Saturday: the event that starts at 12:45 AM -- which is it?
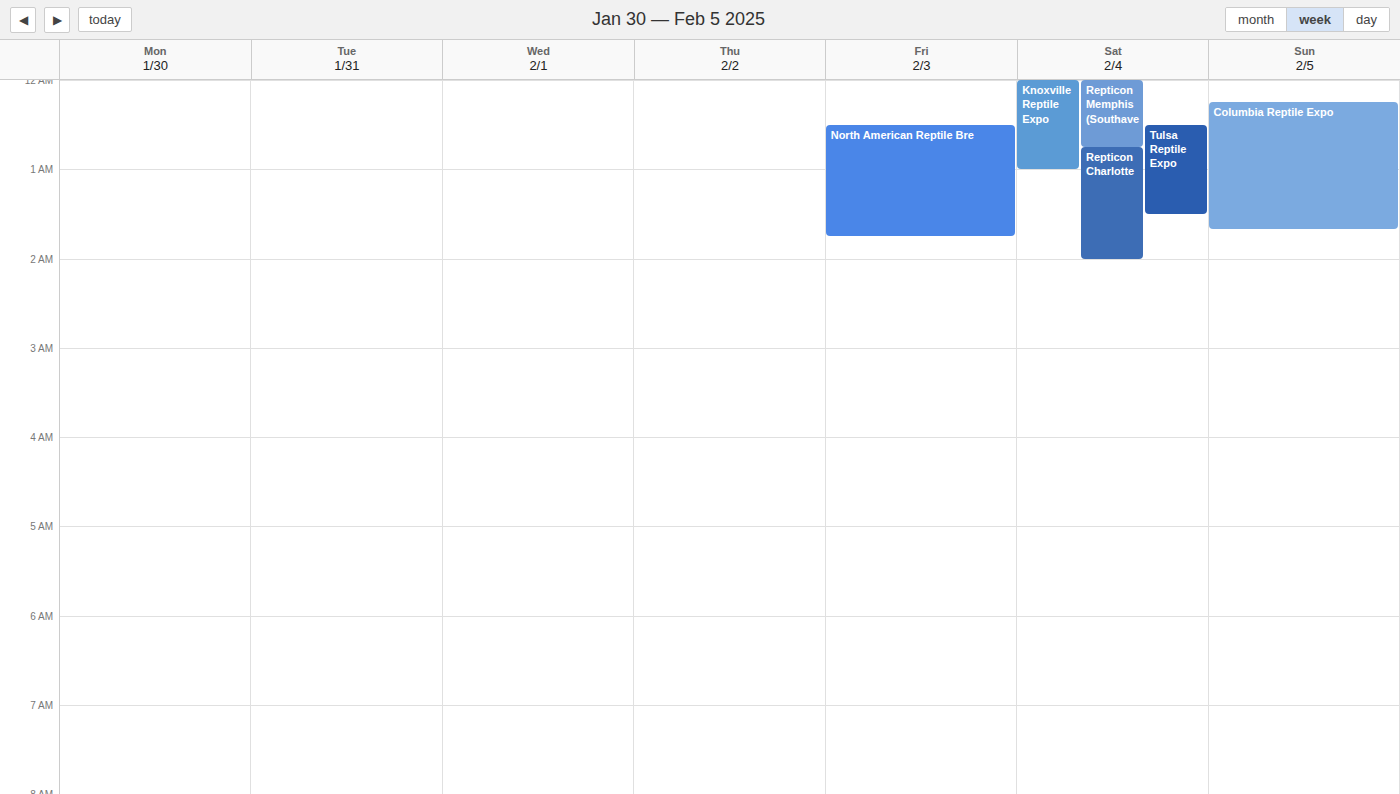
"Repticon Charlotte"